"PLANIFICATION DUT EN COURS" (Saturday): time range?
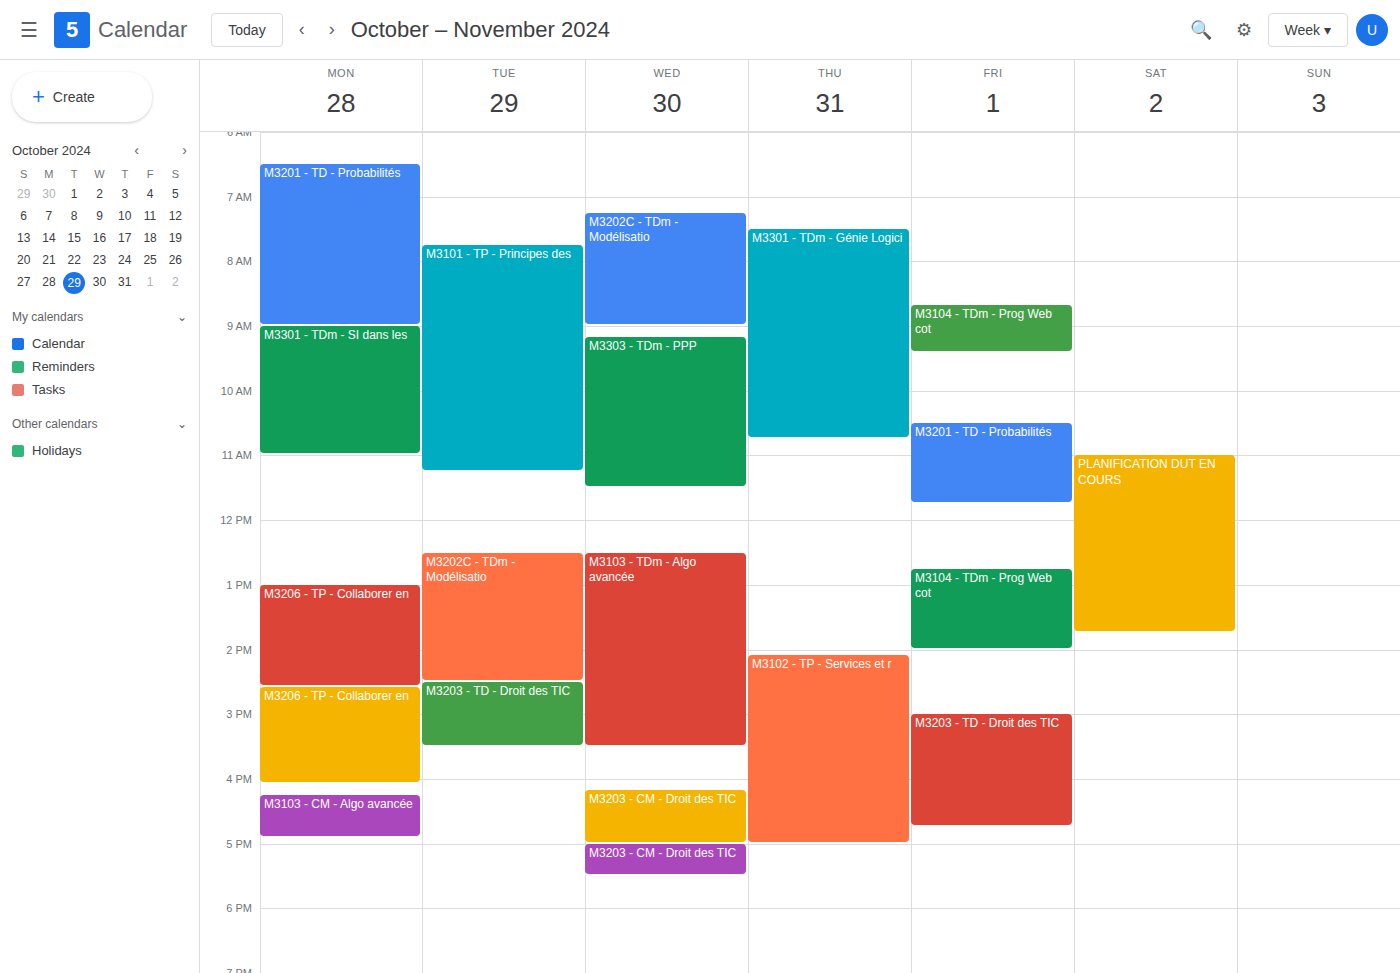
11:00 AM to 1:45 PM